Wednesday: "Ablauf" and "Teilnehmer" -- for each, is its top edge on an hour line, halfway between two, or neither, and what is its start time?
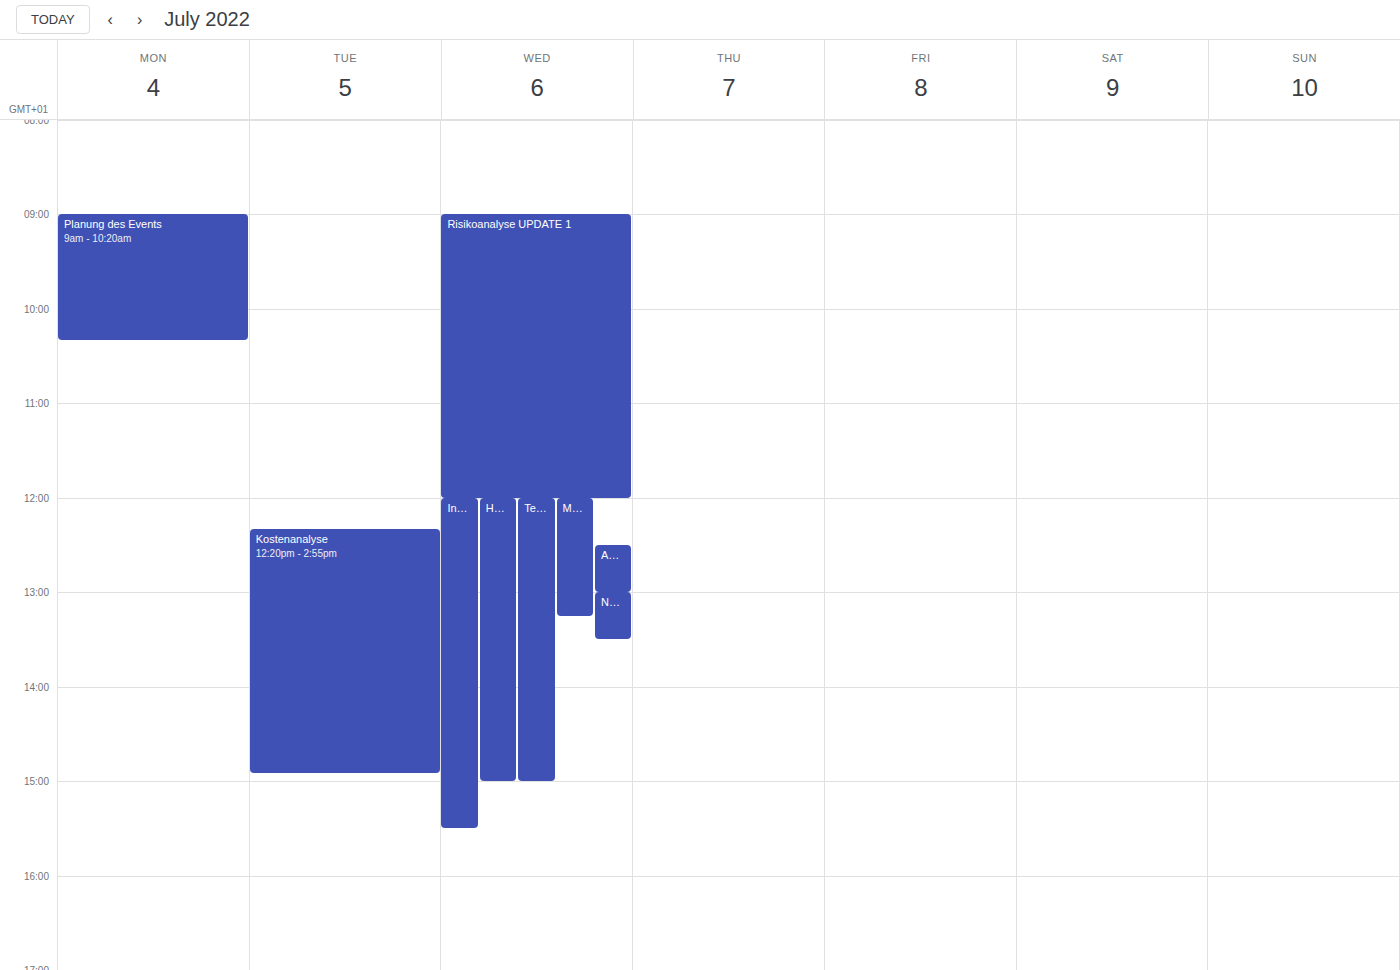
"Ablauf": 12:30 PM, halfway between the 12 PM and 1 PM lines. "Teilnehmer": 12:00 PM, exactly on the 12 PM line.